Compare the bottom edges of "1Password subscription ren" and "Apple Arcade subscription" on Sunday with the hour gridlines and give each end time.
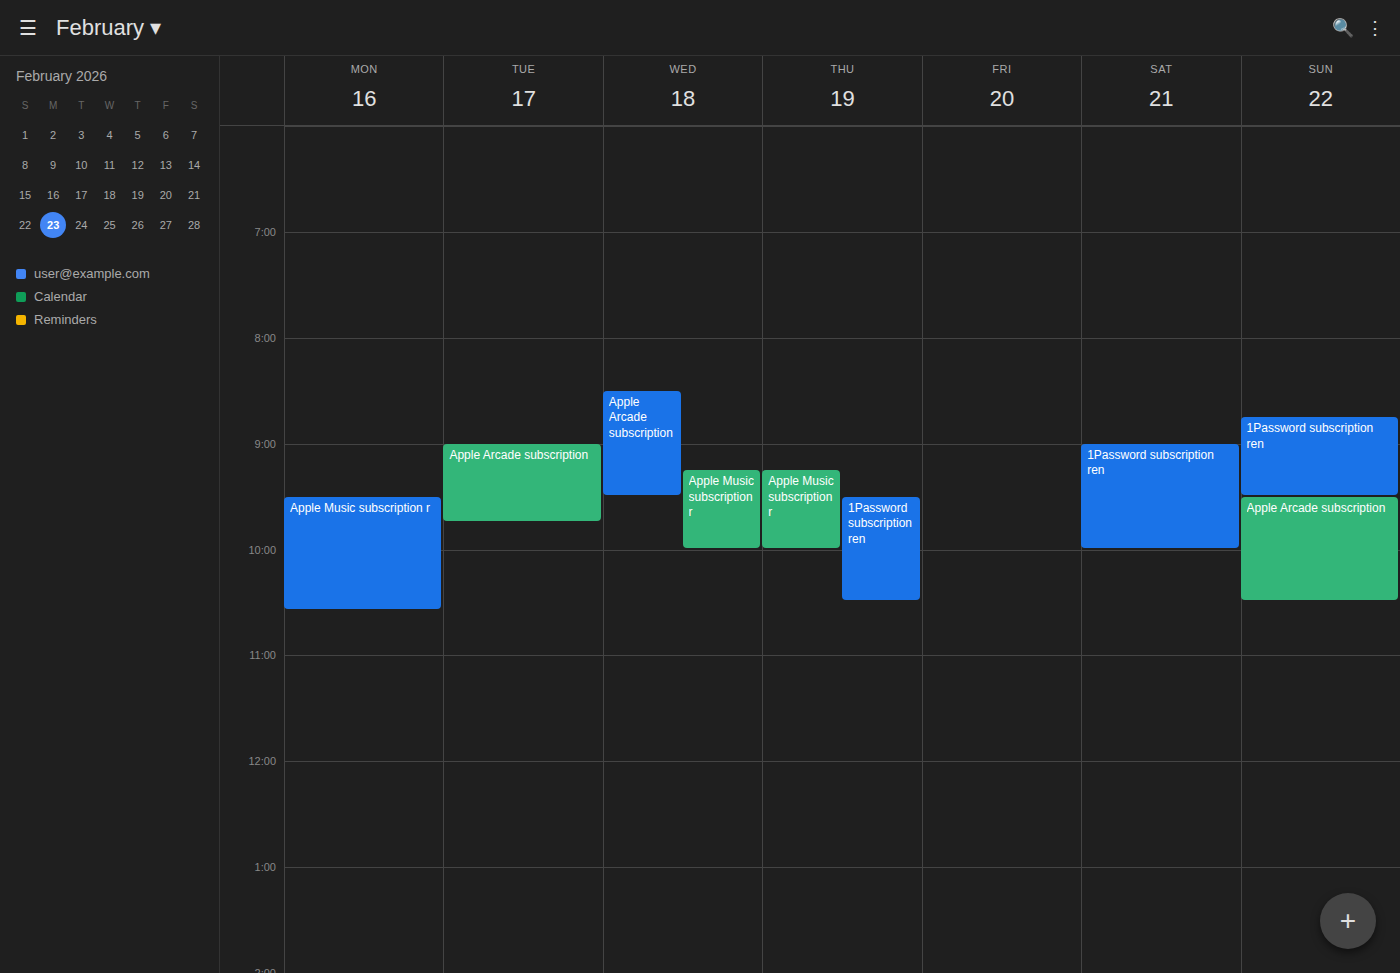
"1Password subscription ren": 9:30 AM, halfway between the 9 AM and 10 AM lines. "Apple Arcade subscription": 10:30 AM, halfway between the 10 AM and 11 AM lines.